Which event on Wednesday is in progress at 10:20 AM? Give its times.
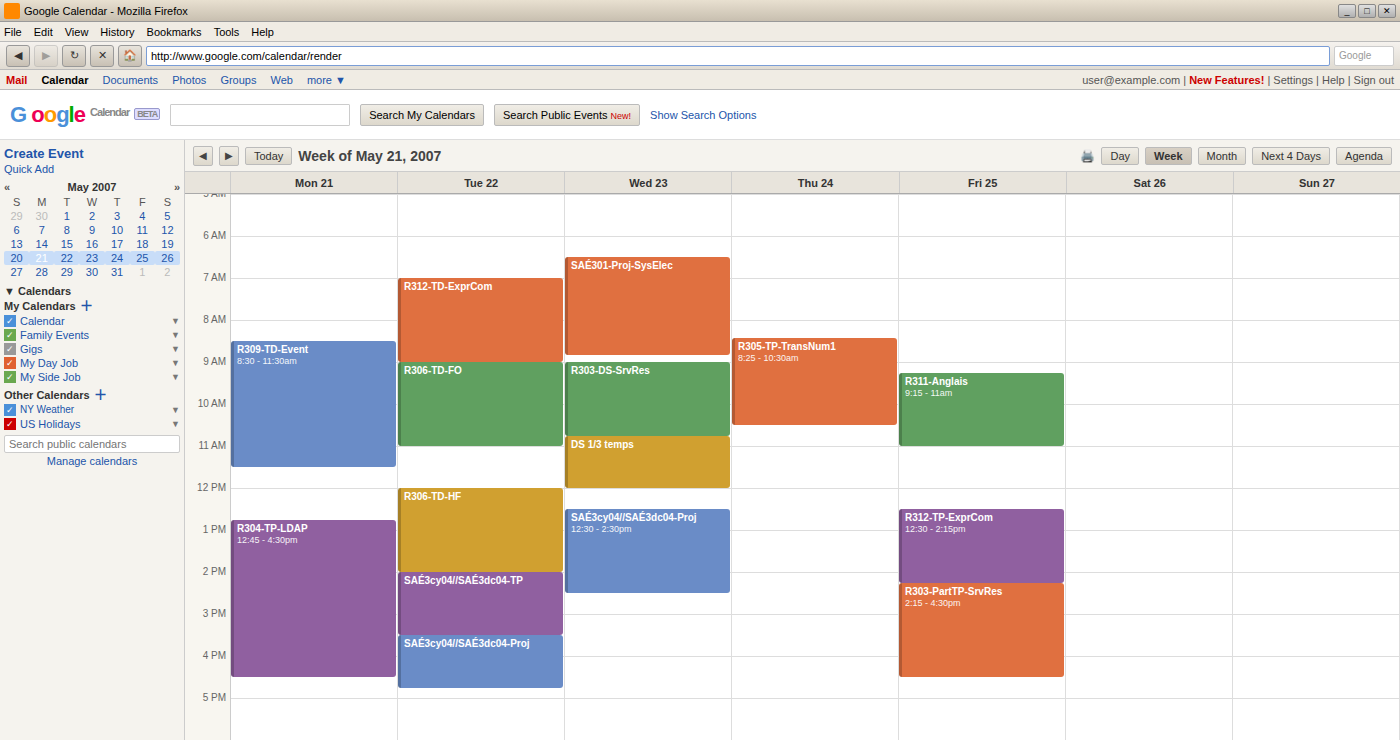
"R303-DS-SrvRes", 9:00 AM to 10:45 AM